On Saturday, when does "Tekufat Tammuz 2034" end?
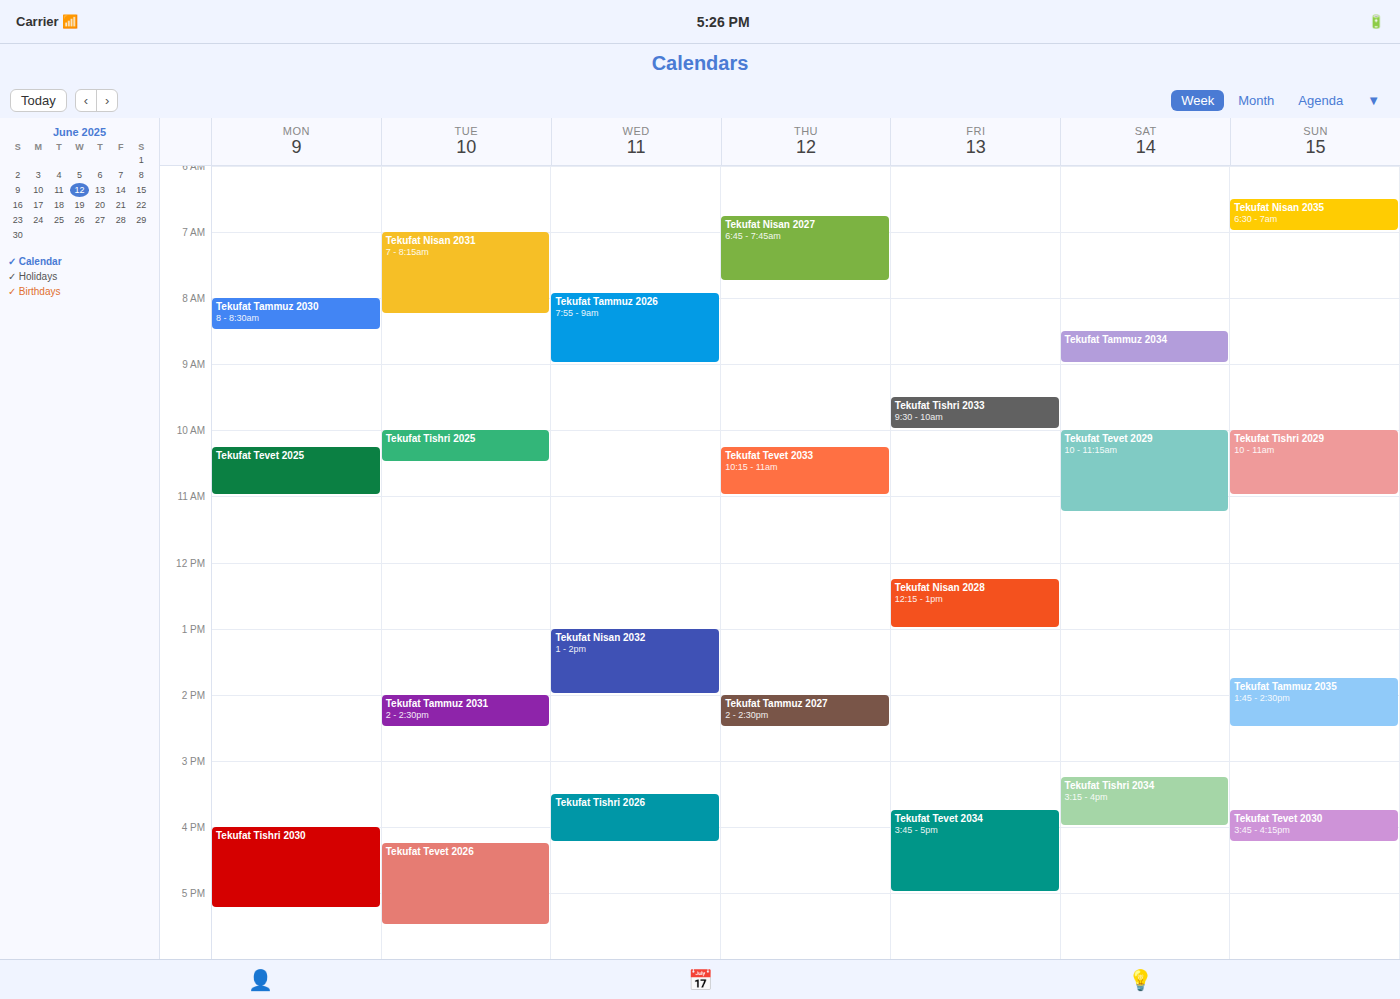
9:00 AM